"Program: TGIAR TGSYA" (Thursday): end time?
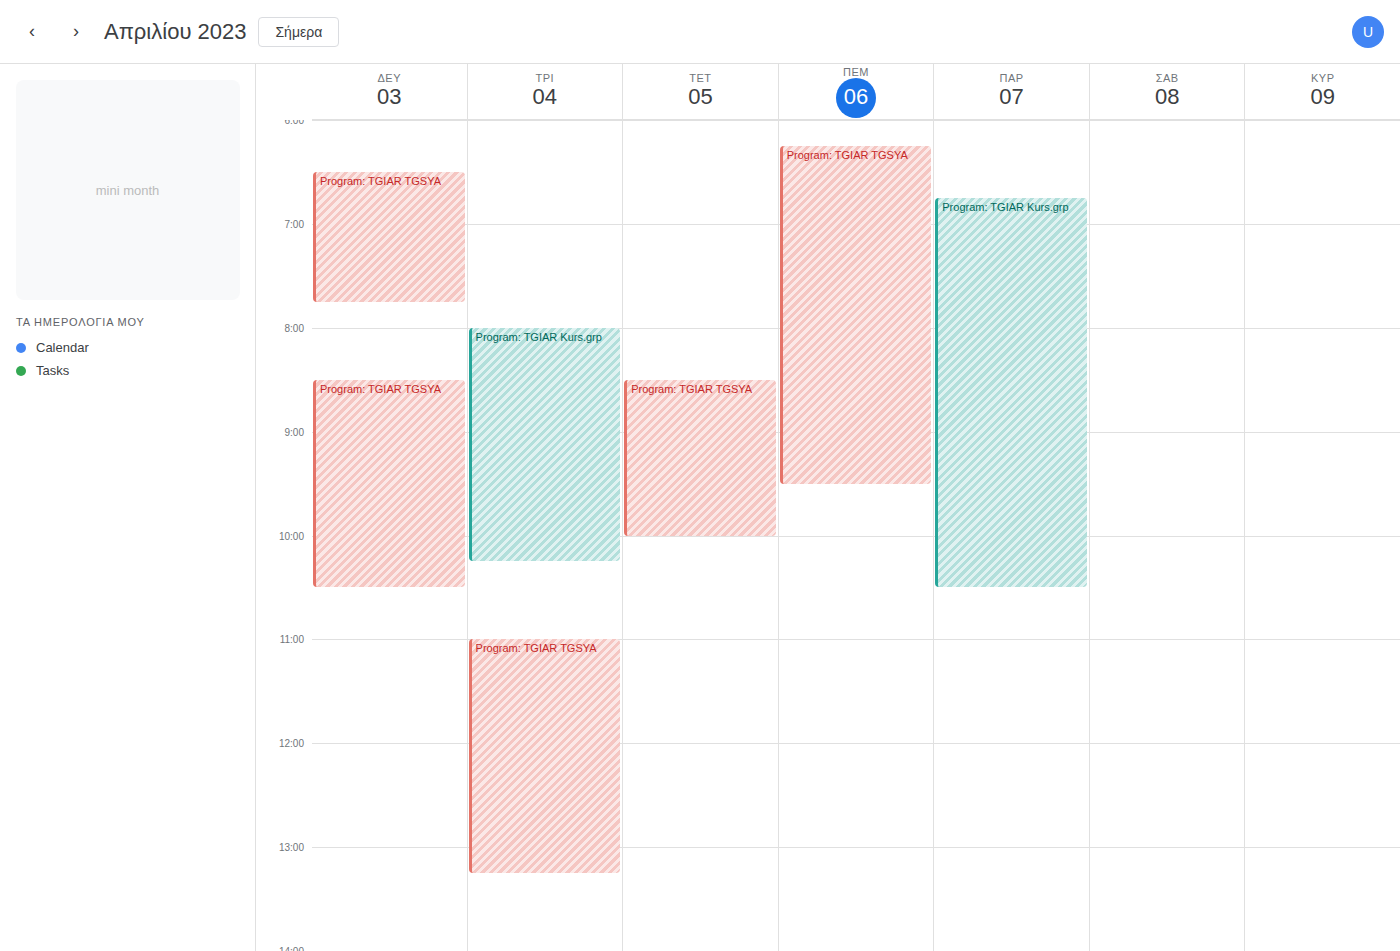
9:30 AM